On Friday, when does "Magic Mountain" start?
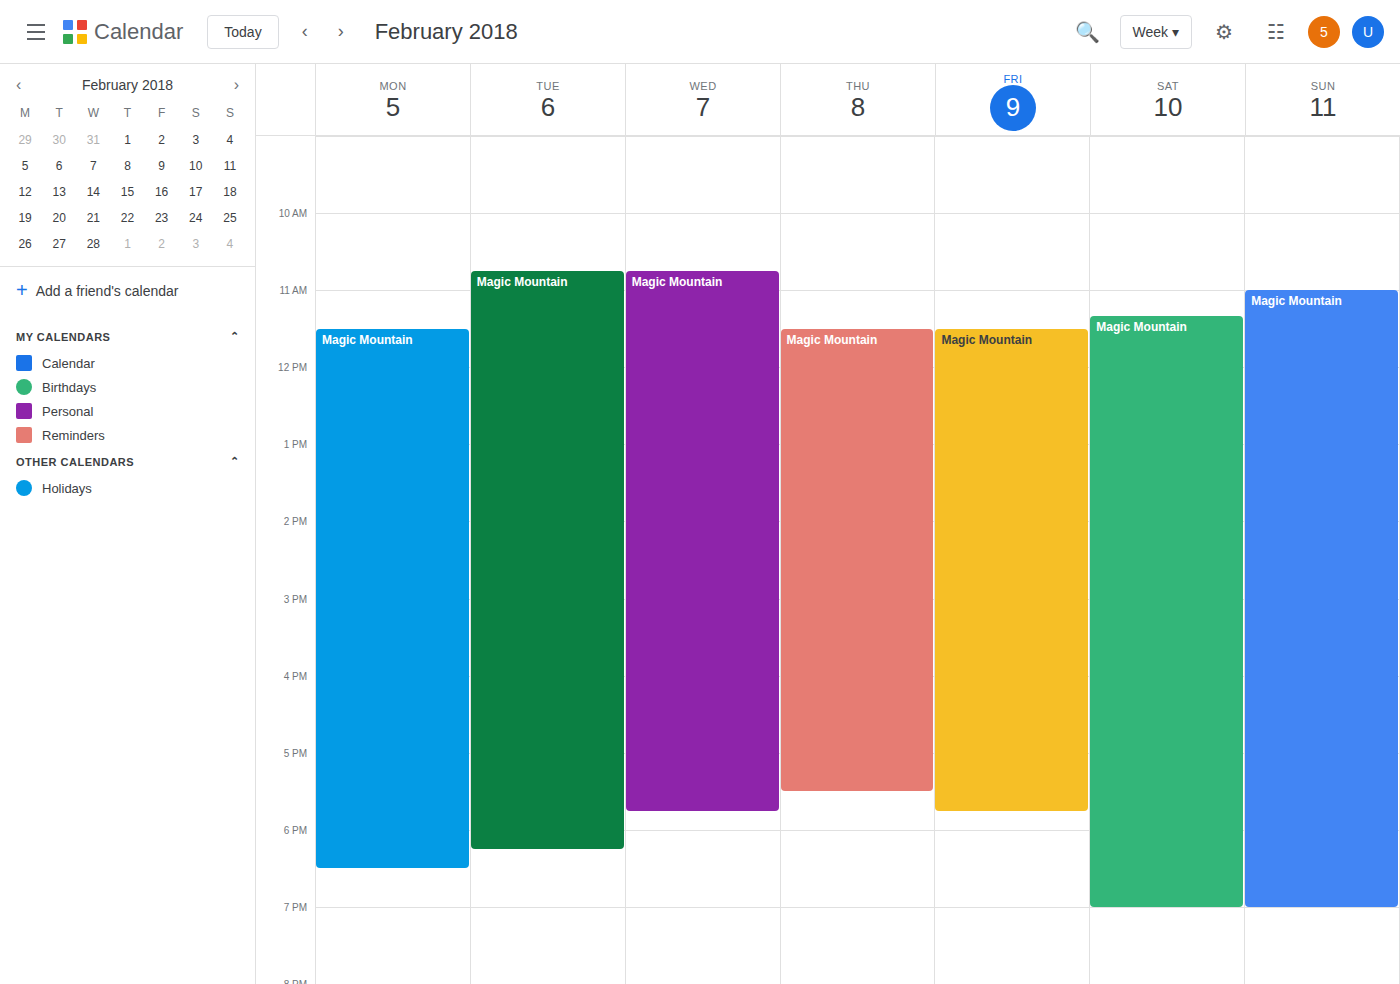
11:30 AM